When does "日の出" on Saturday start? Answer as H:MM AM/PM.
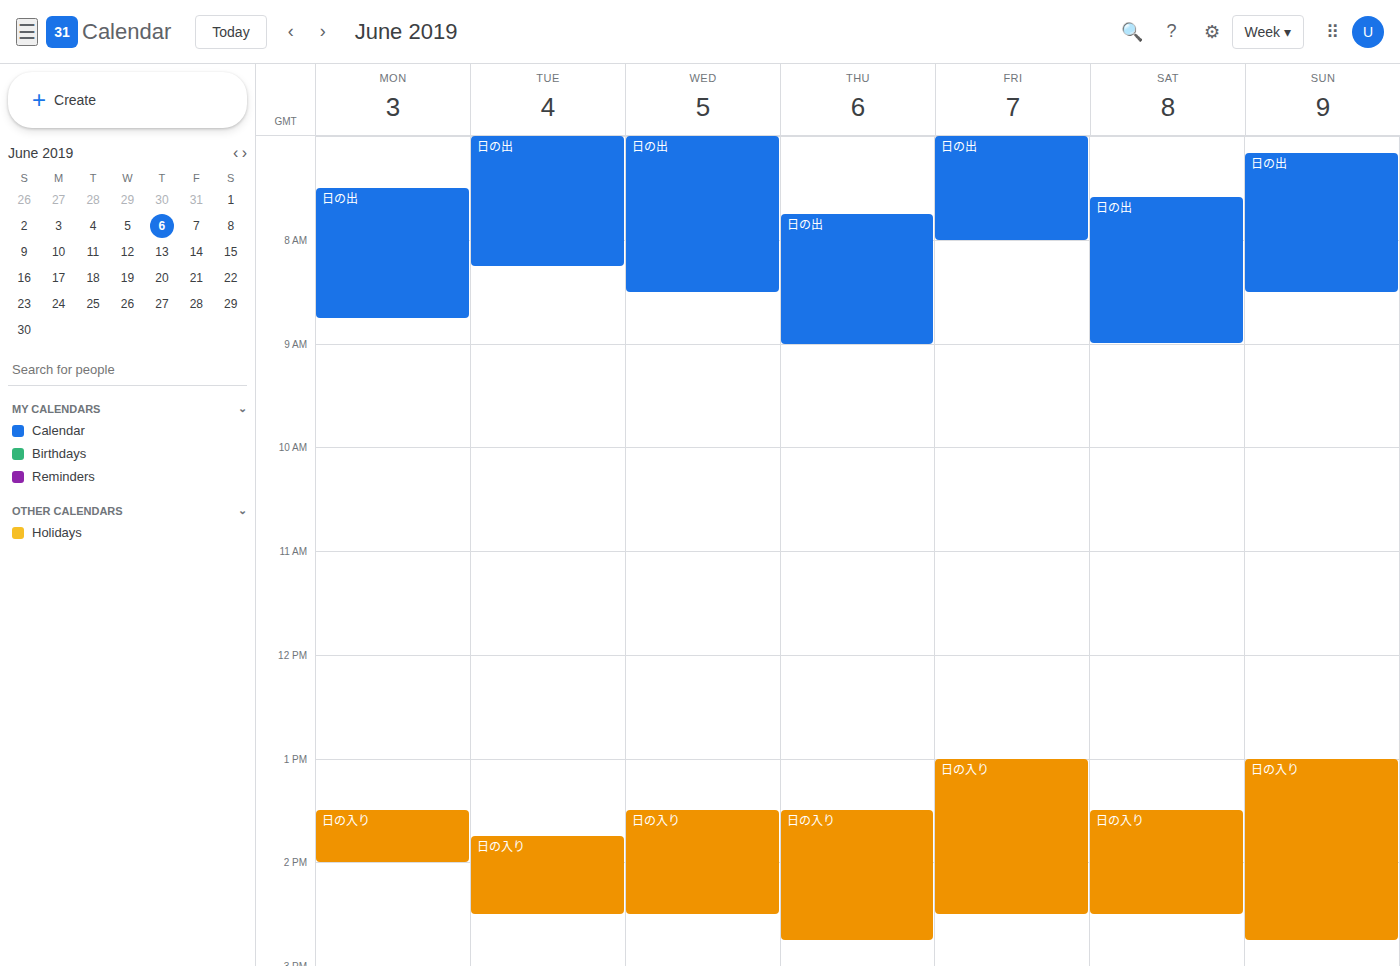
7:35 AM